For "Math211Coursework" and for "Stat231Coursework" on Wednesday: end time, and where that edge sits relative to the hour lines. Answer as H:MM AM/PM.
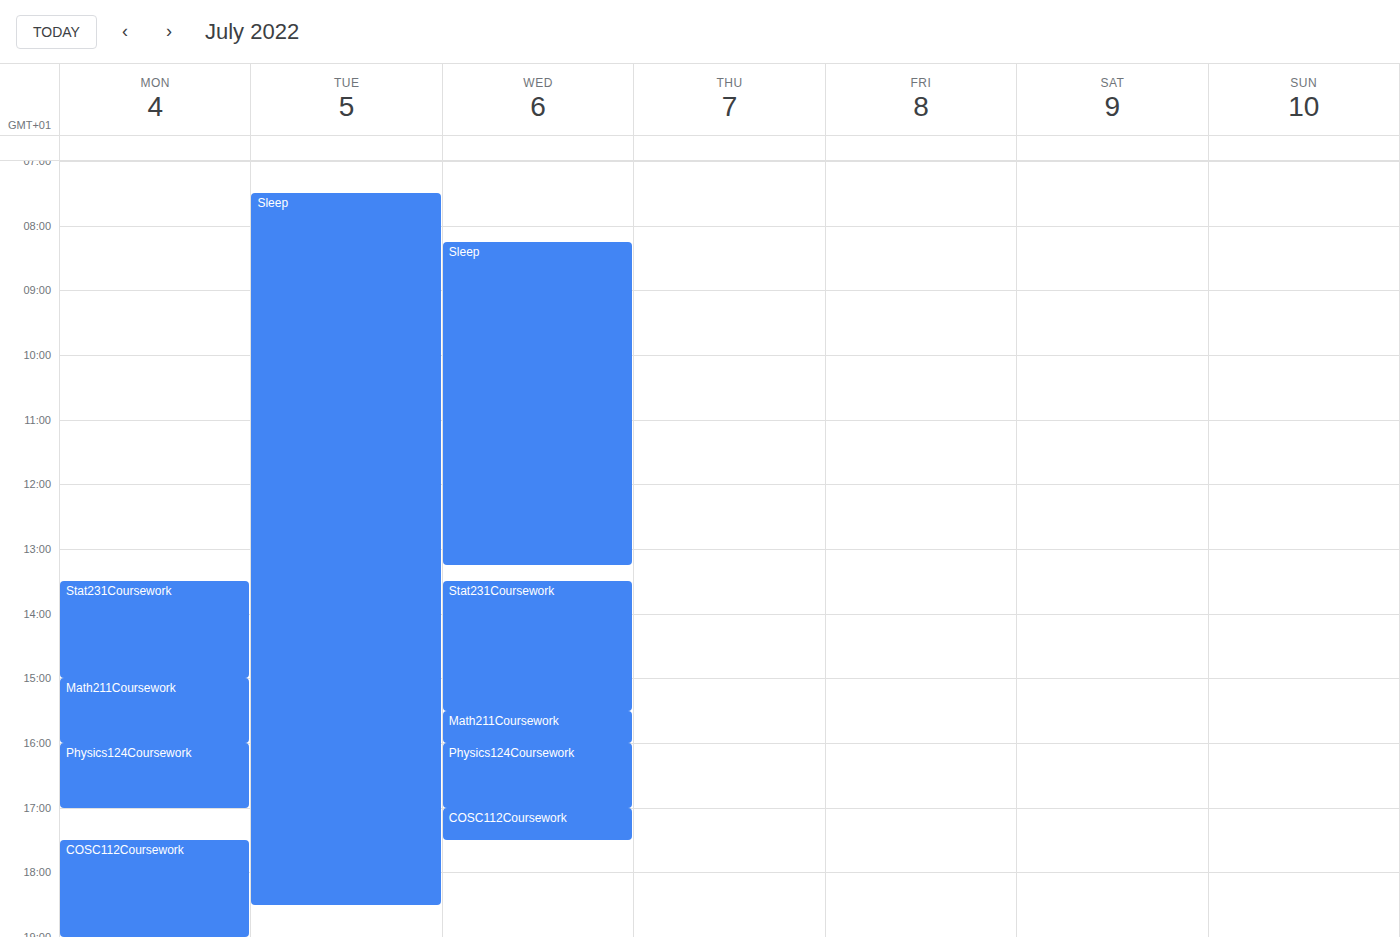
"Math211Coursework": 4:00 PM, exactly on the 4 PM line. "Stat231Coursework": 3:30 PM, halfway between the 3 PM and 4 PM lines.